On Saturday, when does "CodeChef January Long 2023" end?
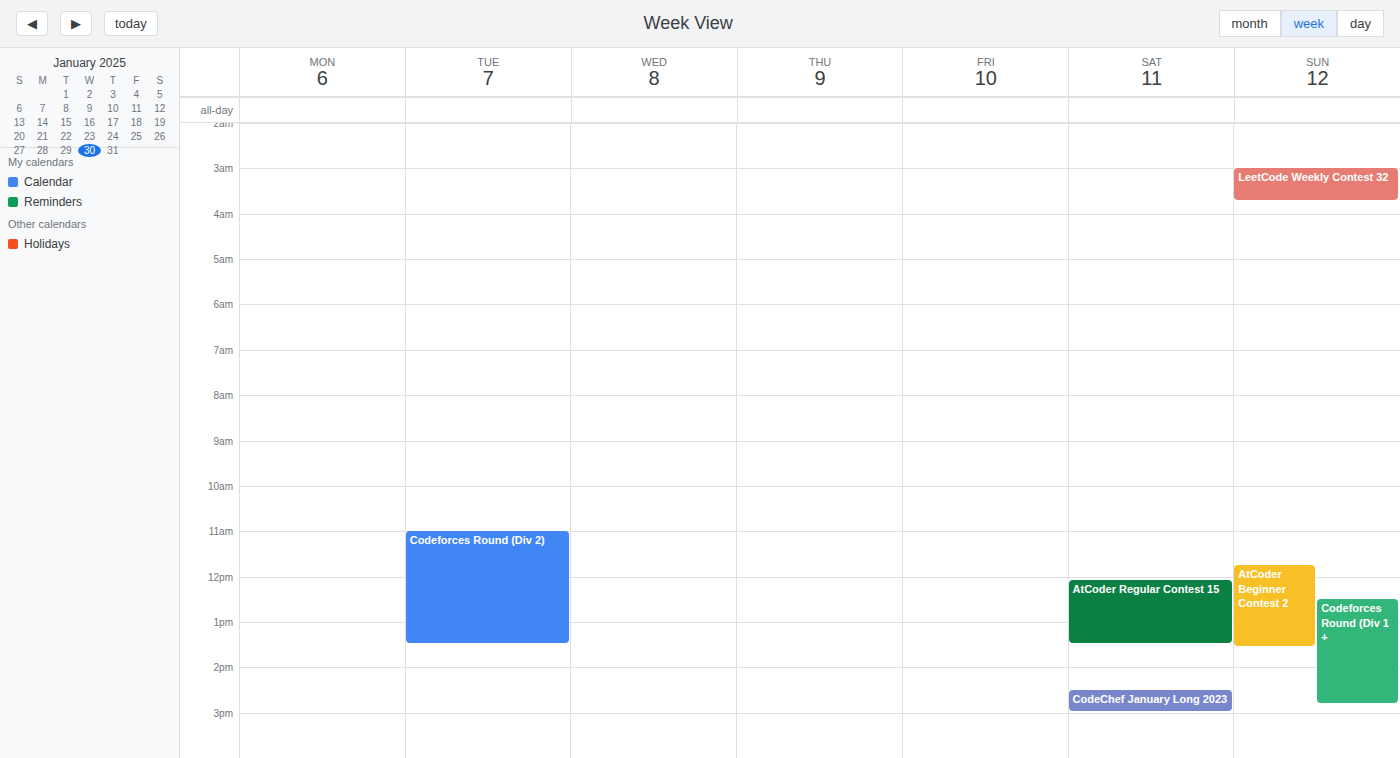
3:00 PM